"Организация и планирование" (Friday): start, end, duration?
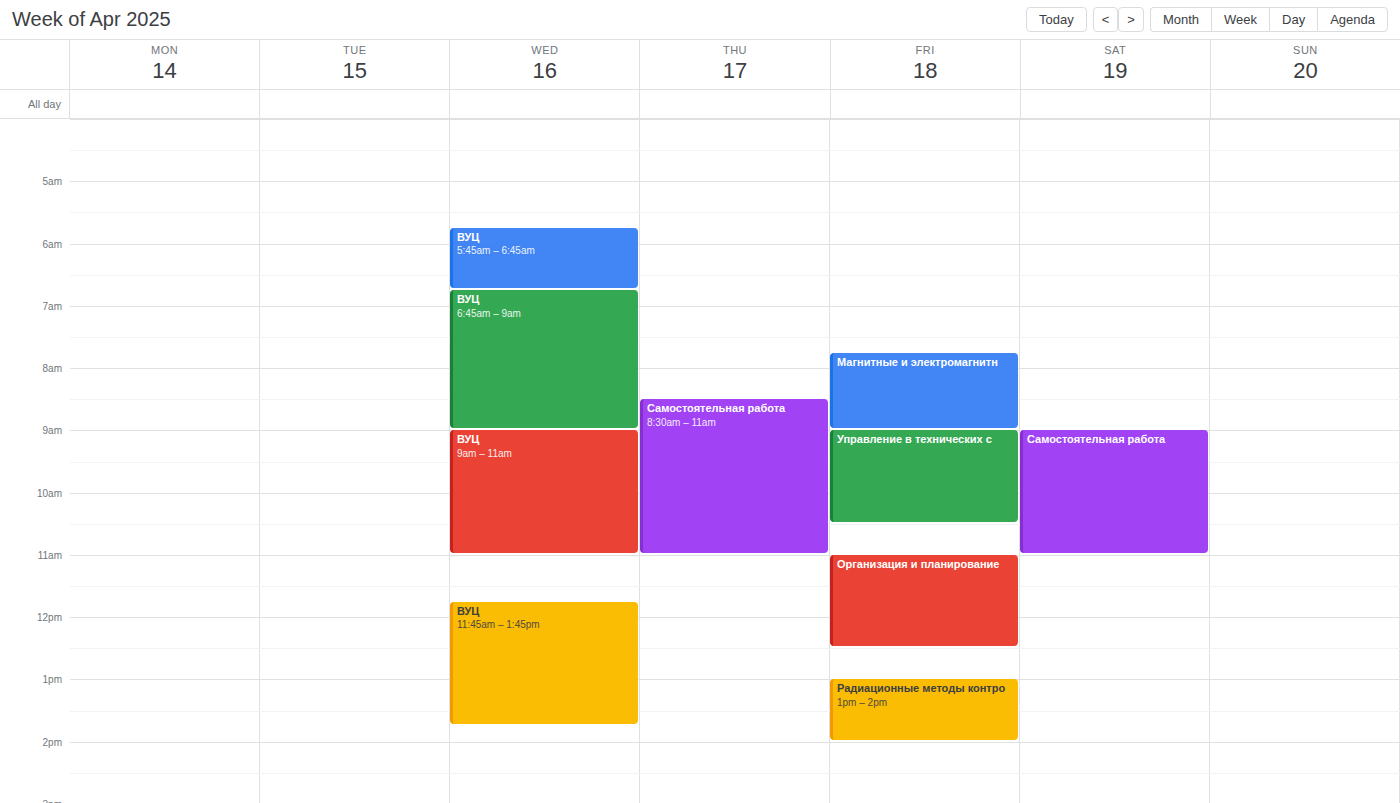
11:00 AM to 12:30 PM, 1 hour 30 minutes